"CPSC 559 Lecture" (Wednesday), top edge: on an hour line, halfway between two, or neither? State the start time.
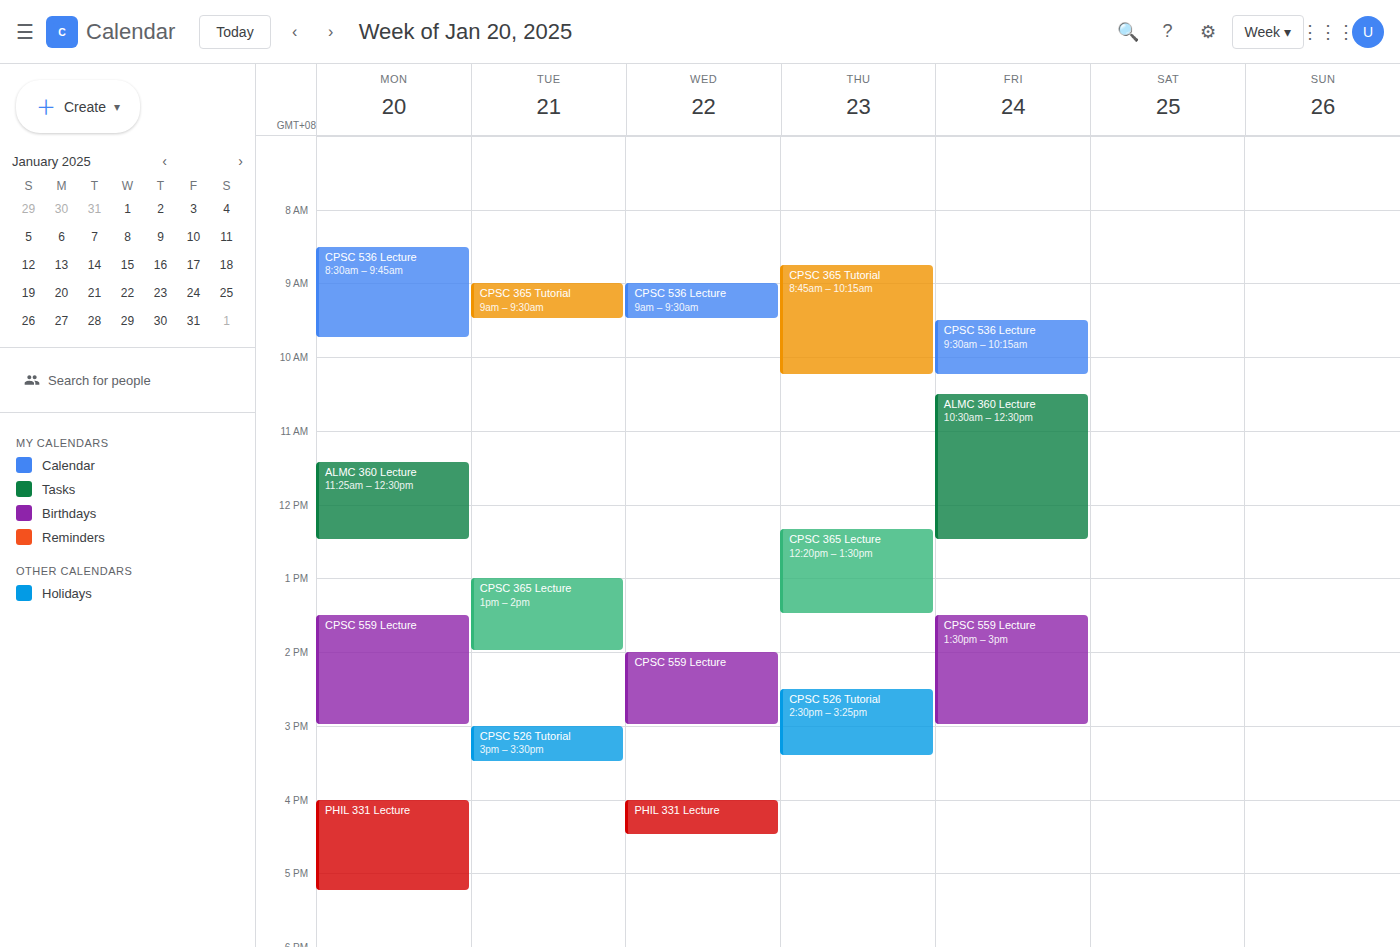
14:00 -- exactly on the 14:00 line.